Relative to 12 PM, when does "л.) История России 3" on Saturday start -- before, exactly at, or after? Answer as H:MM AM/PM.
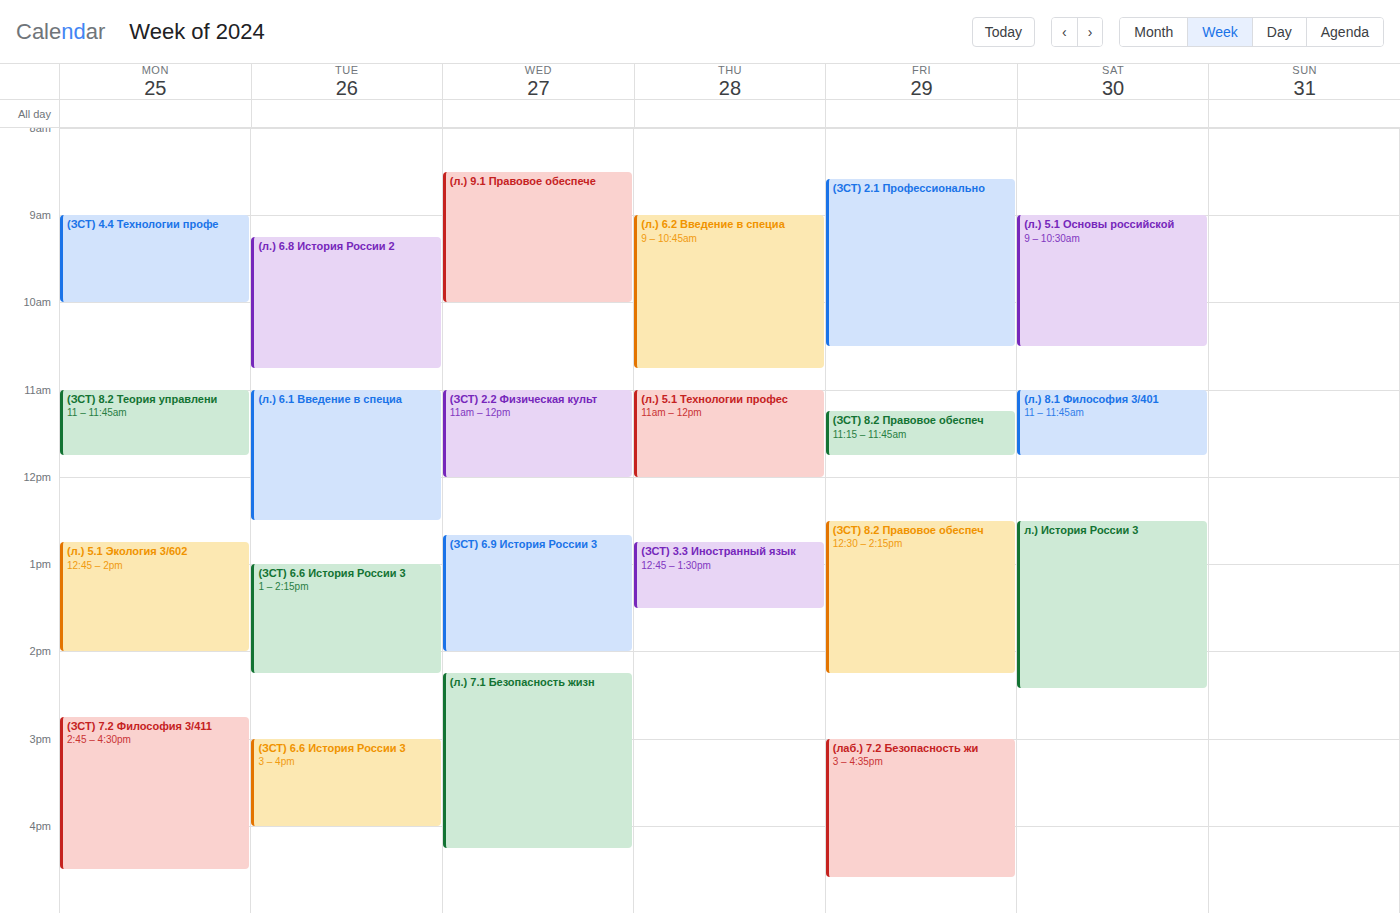
12:30 PM -- after 12 PM, 30 minutes below the 12 PM line.